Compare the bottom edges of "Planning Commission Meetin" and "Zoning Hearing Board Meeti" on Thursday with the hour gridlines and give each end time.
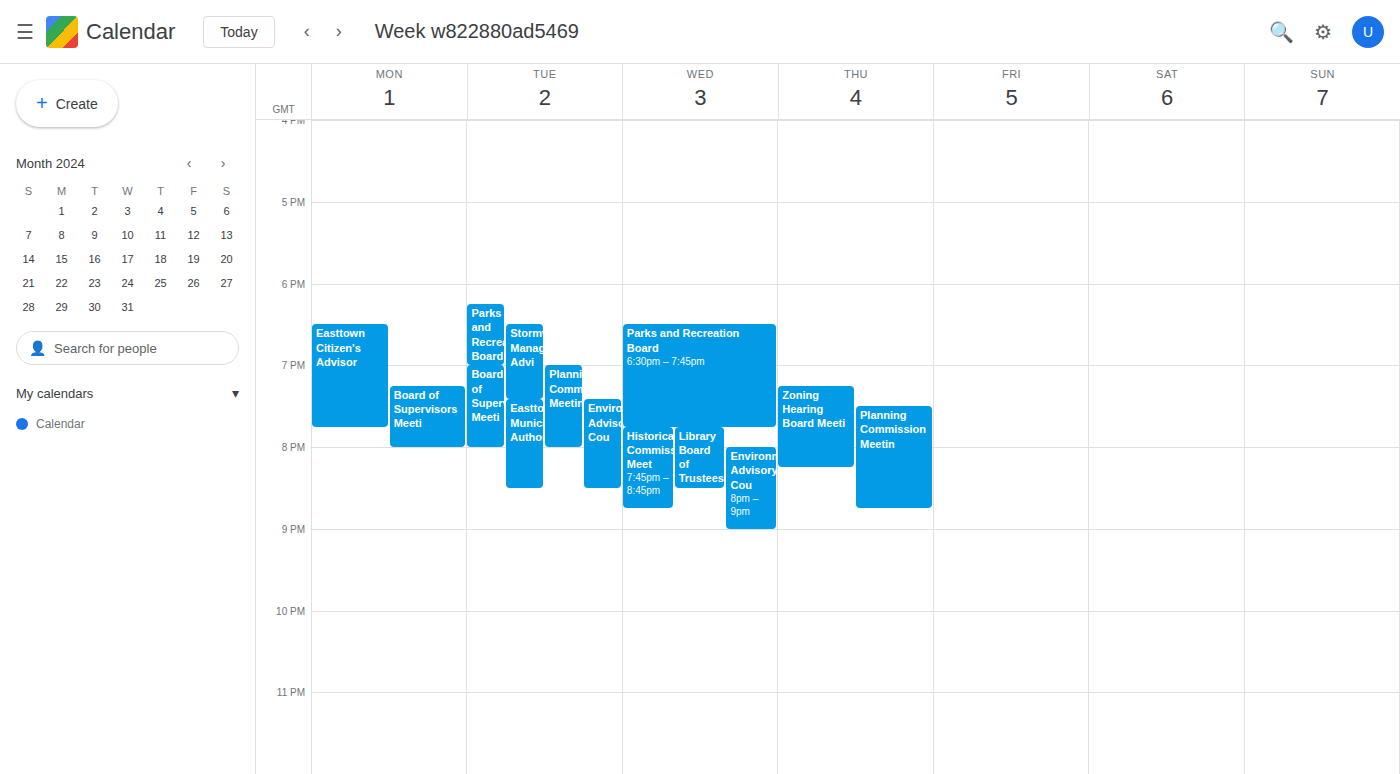
"Planning Commission Meetin": 20:45, neither: three quarters of the way from the 20:00 line to the 21:00 line. "Zoning Hearing Board Meeti": 20:15, neither: a quarter of the way from the 20:00 line to the 21:00 line.